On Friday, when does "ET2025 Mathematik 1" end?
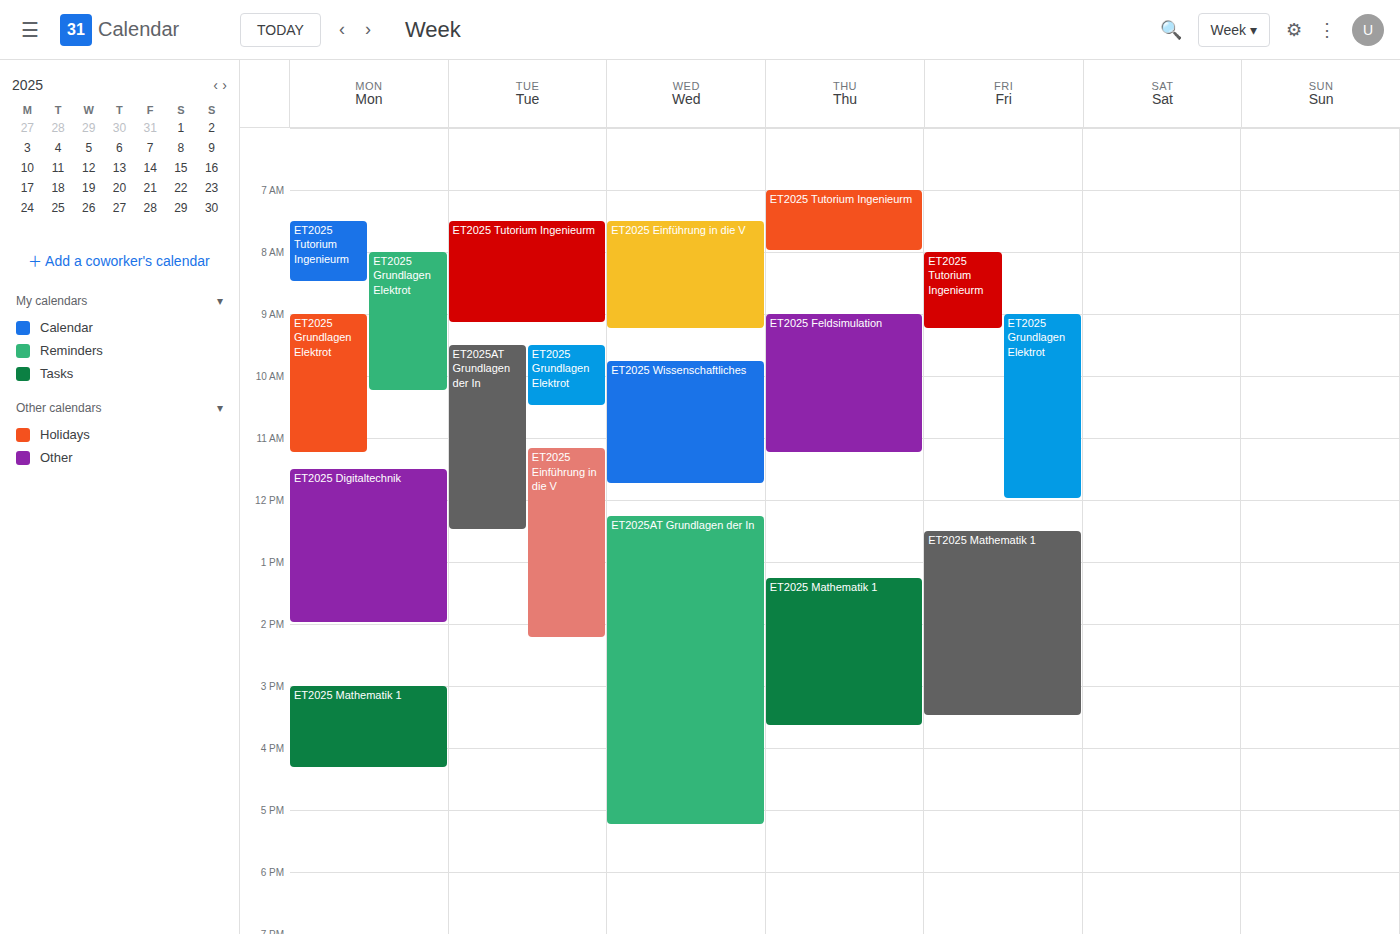
3:30 PM